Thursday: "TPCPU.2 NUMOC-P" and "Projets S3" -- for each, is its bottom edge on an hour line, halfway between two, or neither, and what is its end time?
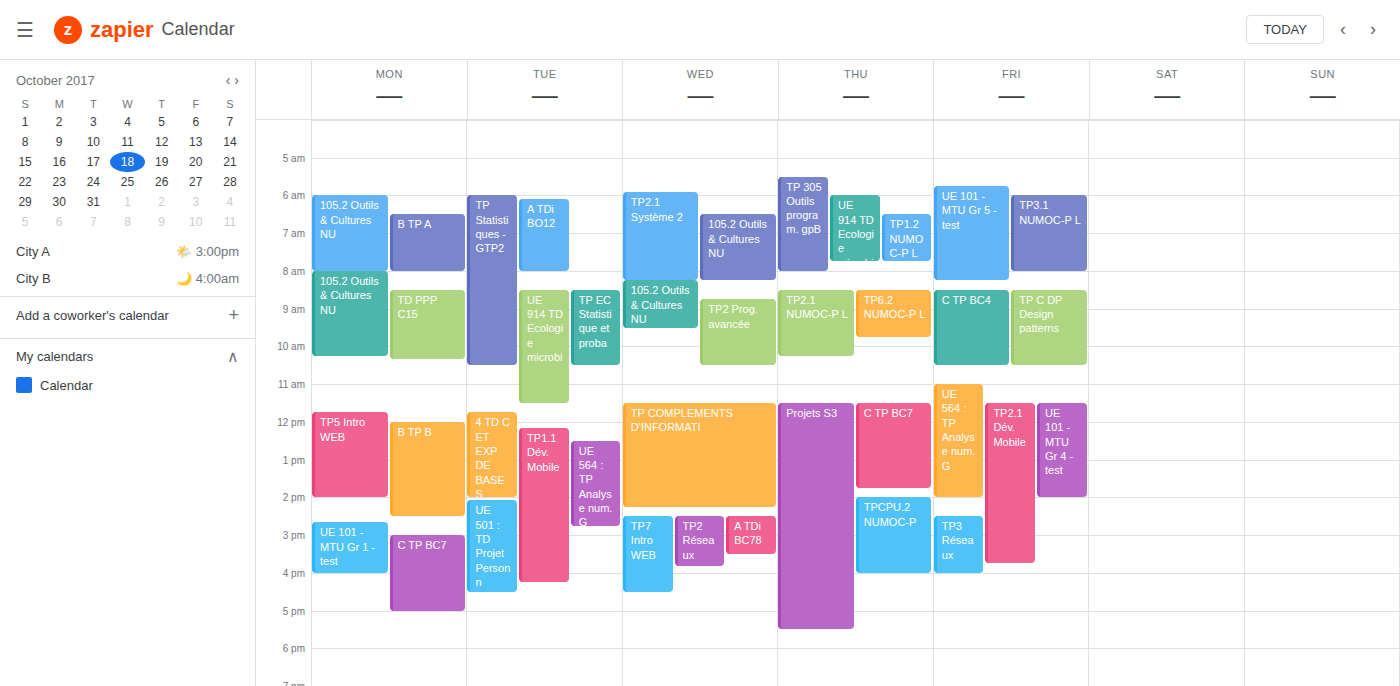
"TPCPU.2 NUMOC-P": 4:00 PM, exactly on the 4 PM line. "Projets S3": 5:30 PM, halfway between the 5 PM and 6 PM lines.